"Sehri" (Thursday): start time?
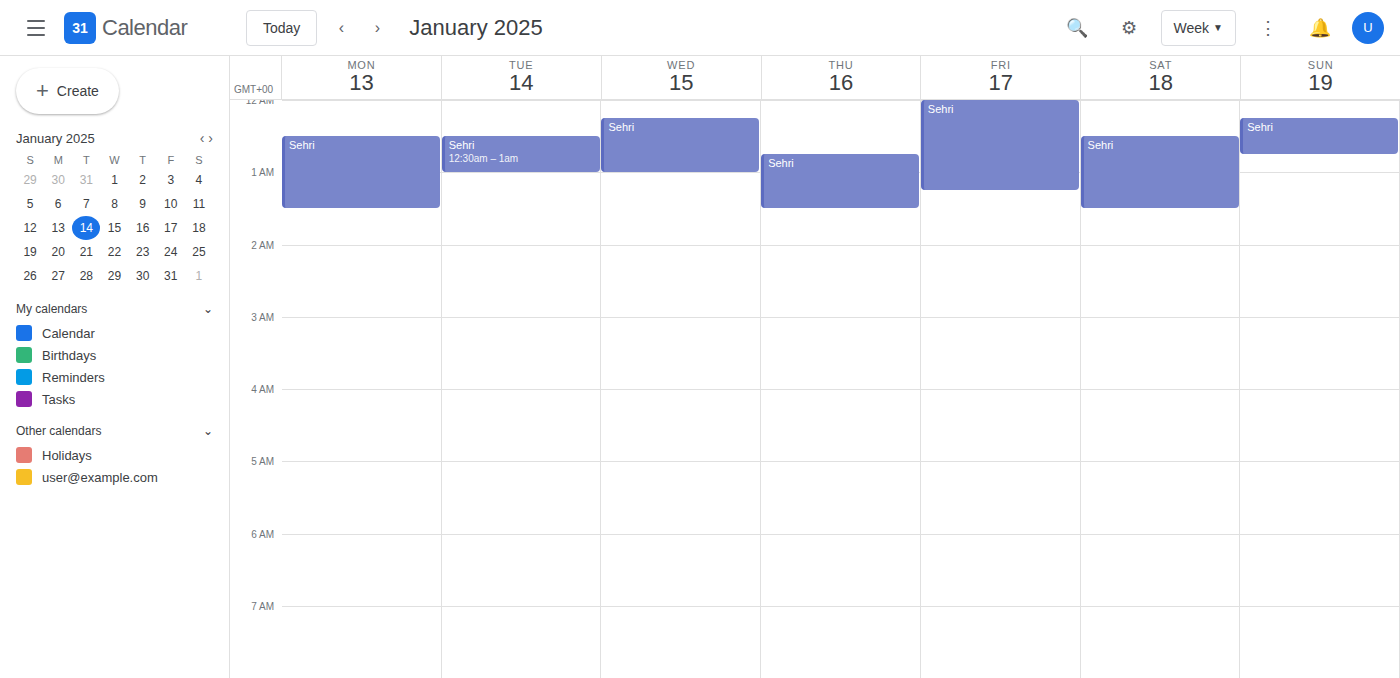
12:45 AM